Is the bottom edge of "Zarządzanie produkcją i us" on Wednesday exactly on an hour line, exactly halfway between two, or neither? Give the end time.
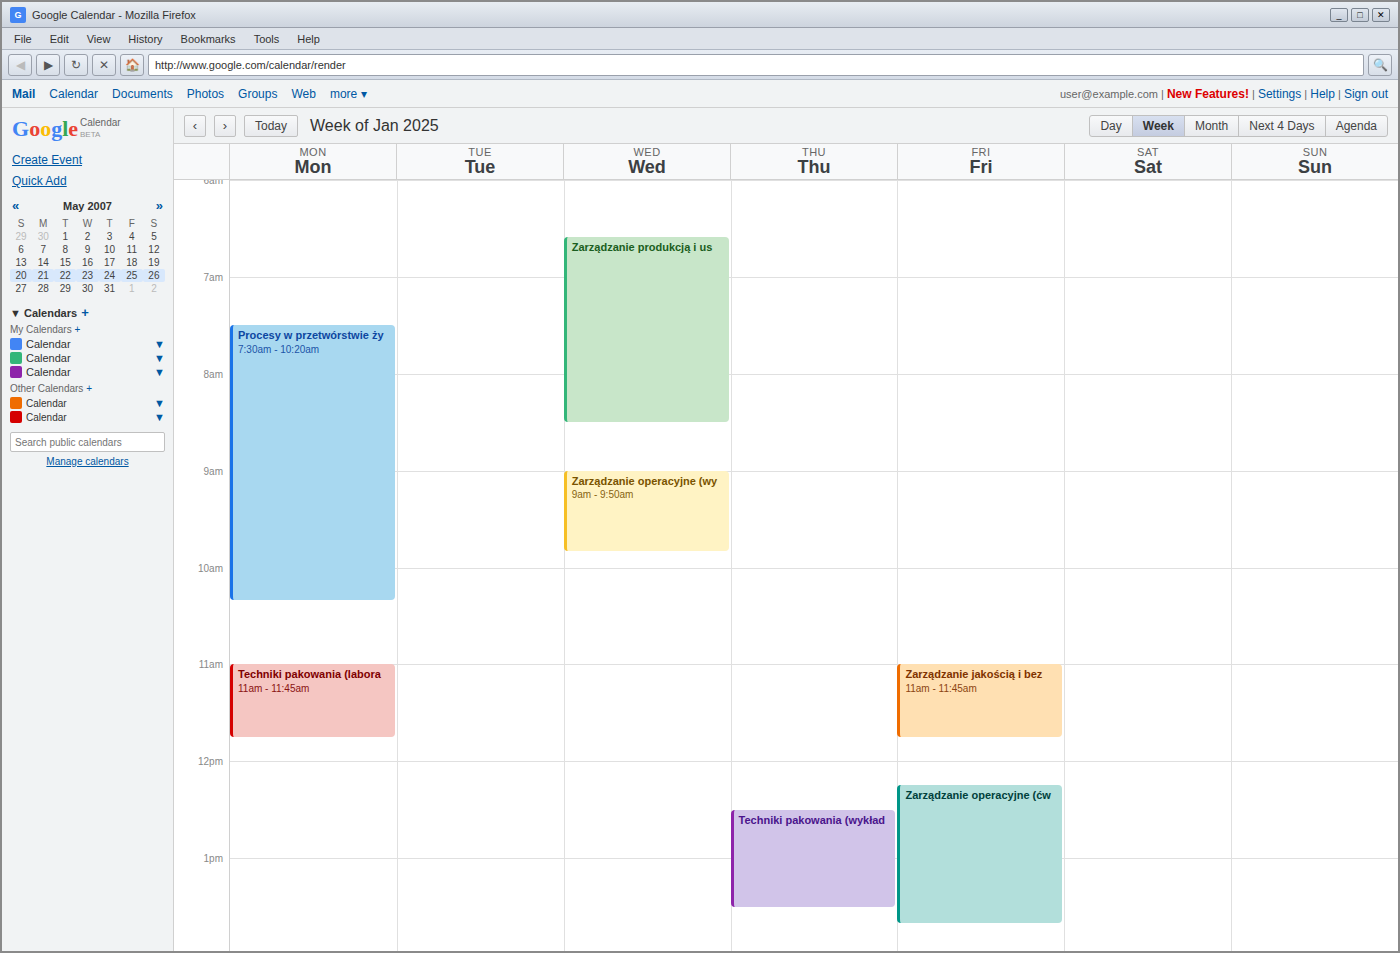
8:30 AM -- halfway between the 8 AM and 9 AM lines.